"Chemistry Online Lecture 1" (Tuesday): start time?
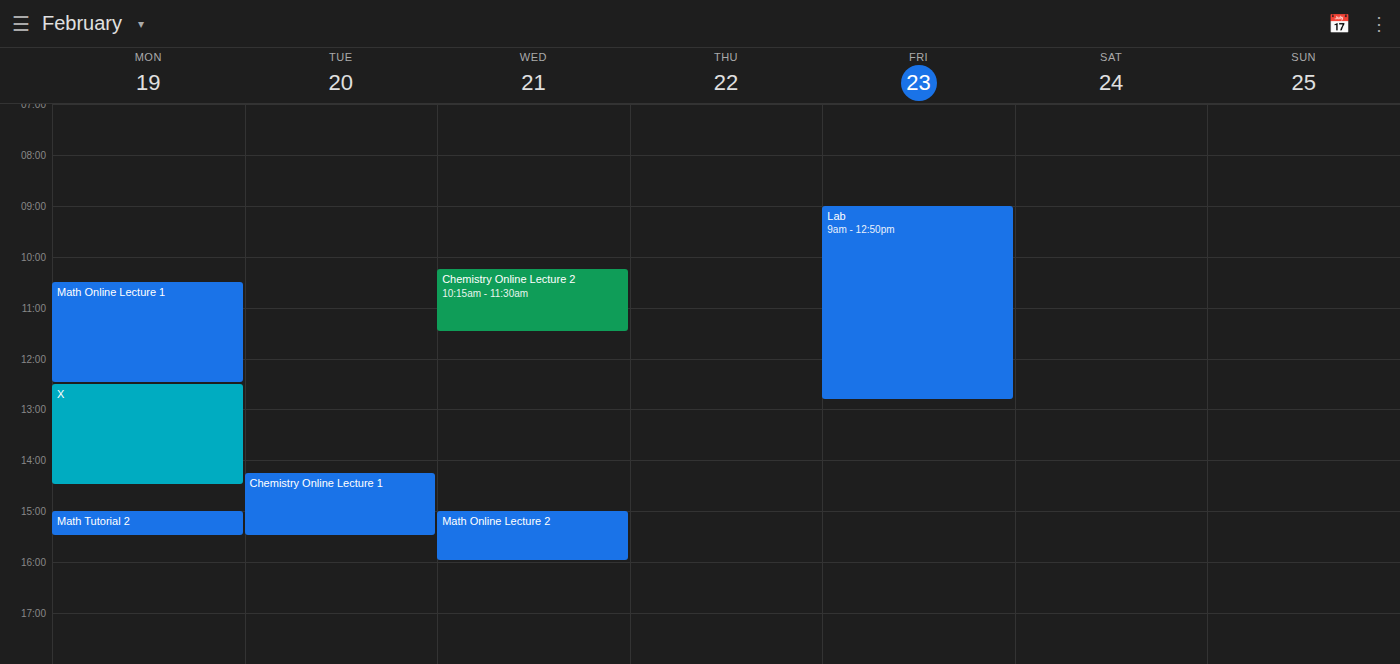
2:15 PM